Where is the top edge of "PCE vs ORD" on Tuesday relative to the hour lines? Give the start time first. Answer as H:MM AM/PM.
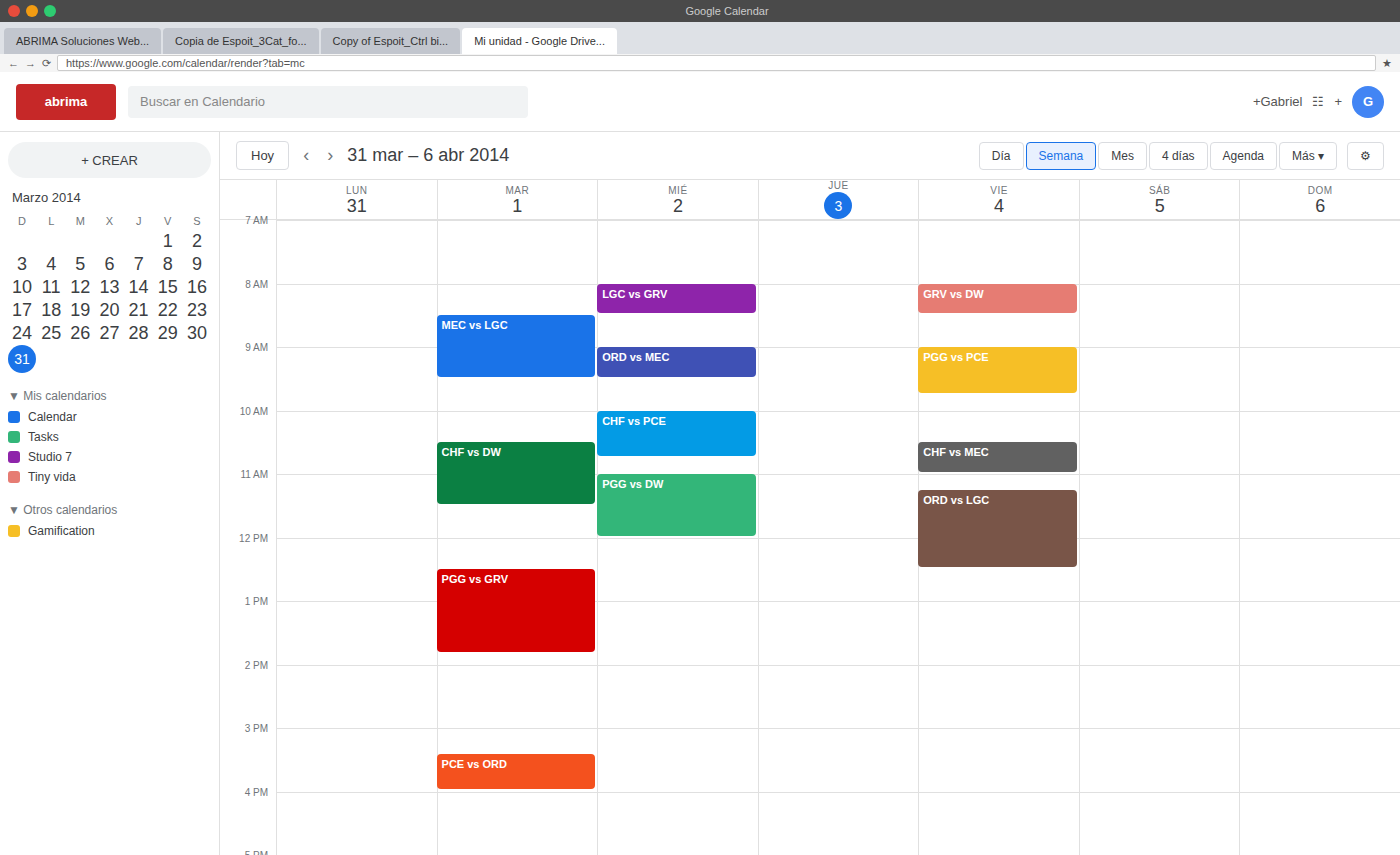
3:25 PM -- neither: 25 minutes below the 3 PM line and 35 minutes above the 4 PM line.